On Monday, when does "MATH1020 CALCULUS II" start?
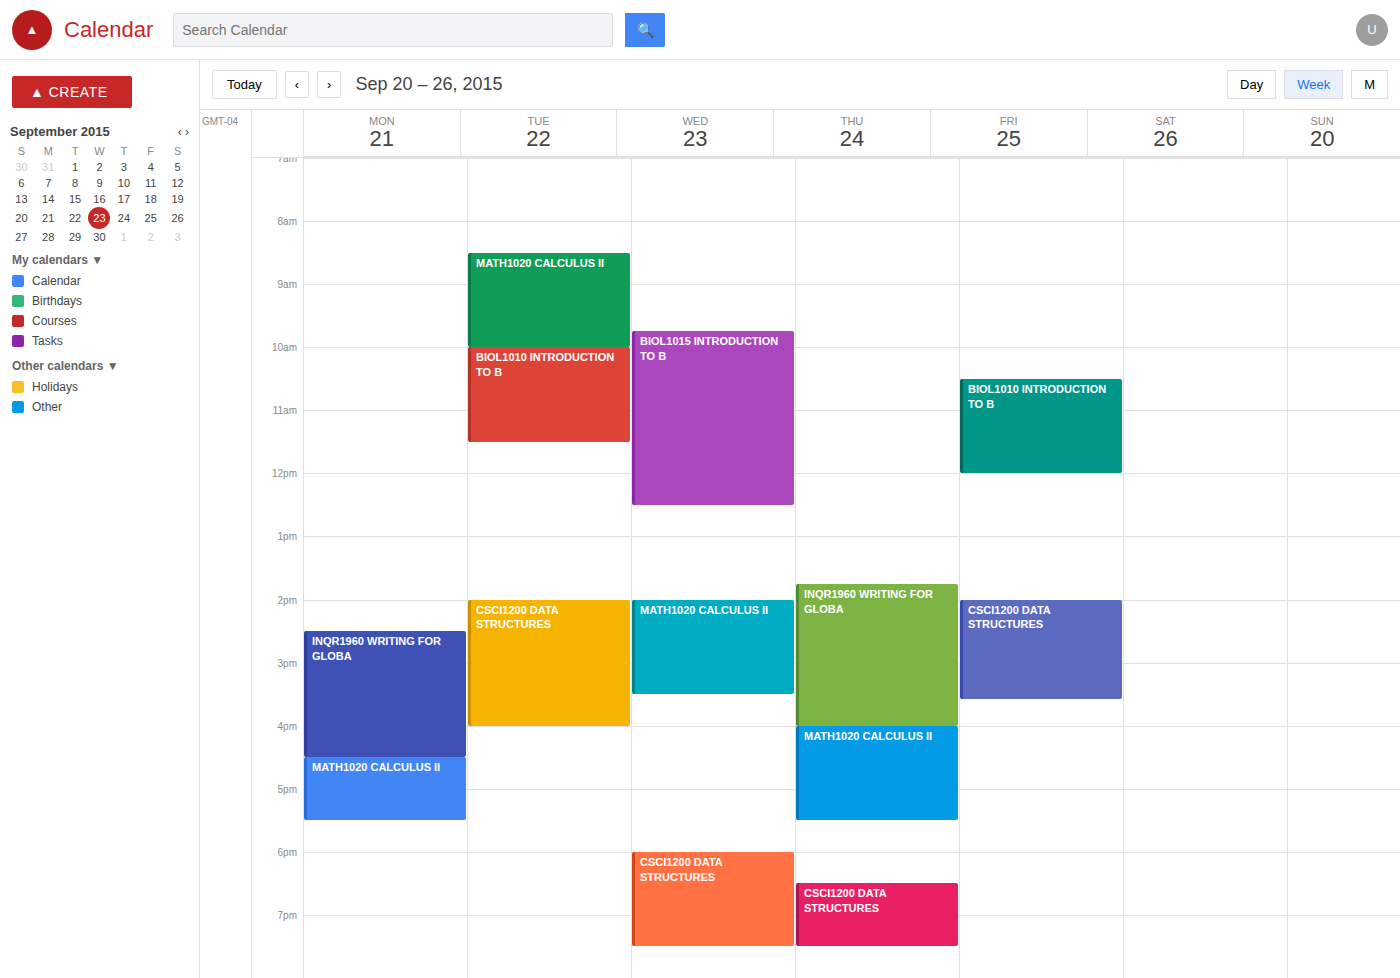
4:30 PM